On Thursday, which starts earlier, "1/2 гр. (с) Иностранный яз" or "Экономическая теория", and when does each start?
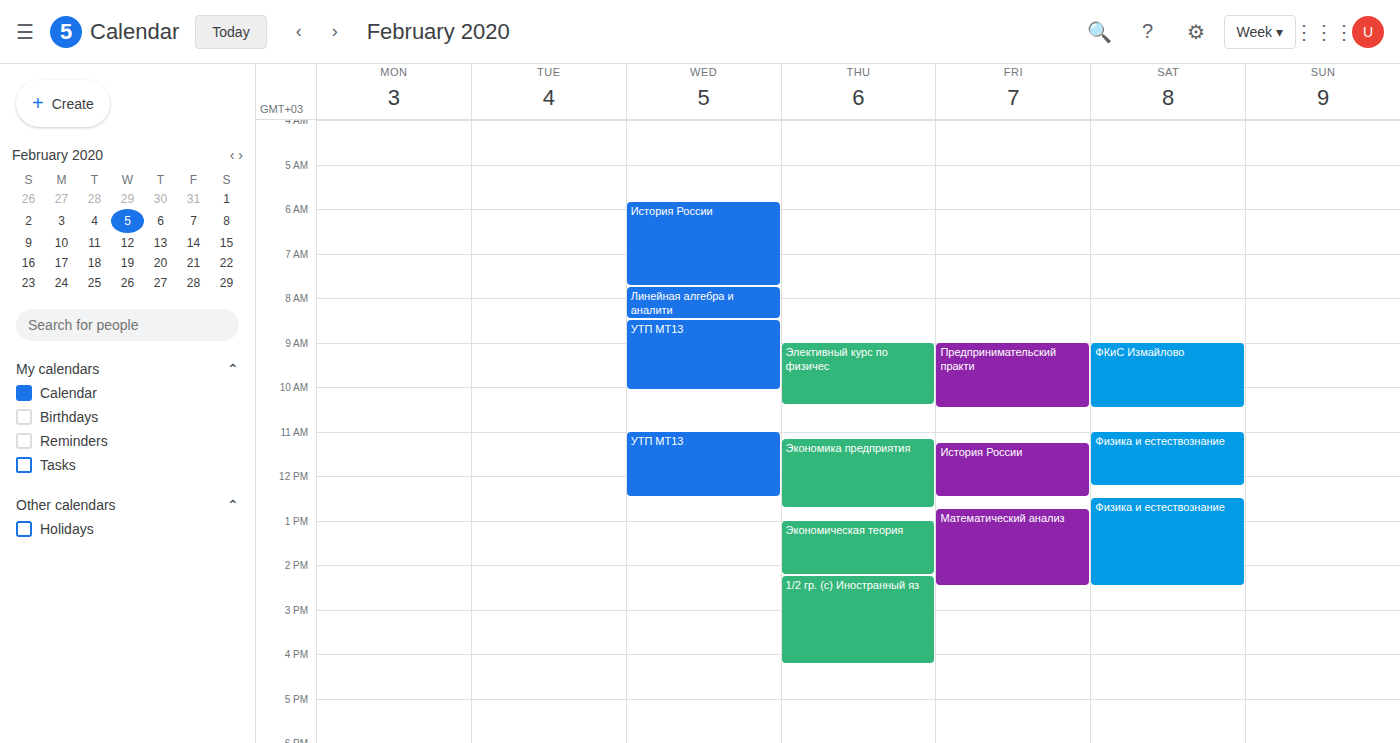
"Экономическая теория" 1:00 PM; "1/2 гр. (с) Иностранный яз" 2:15 PM.